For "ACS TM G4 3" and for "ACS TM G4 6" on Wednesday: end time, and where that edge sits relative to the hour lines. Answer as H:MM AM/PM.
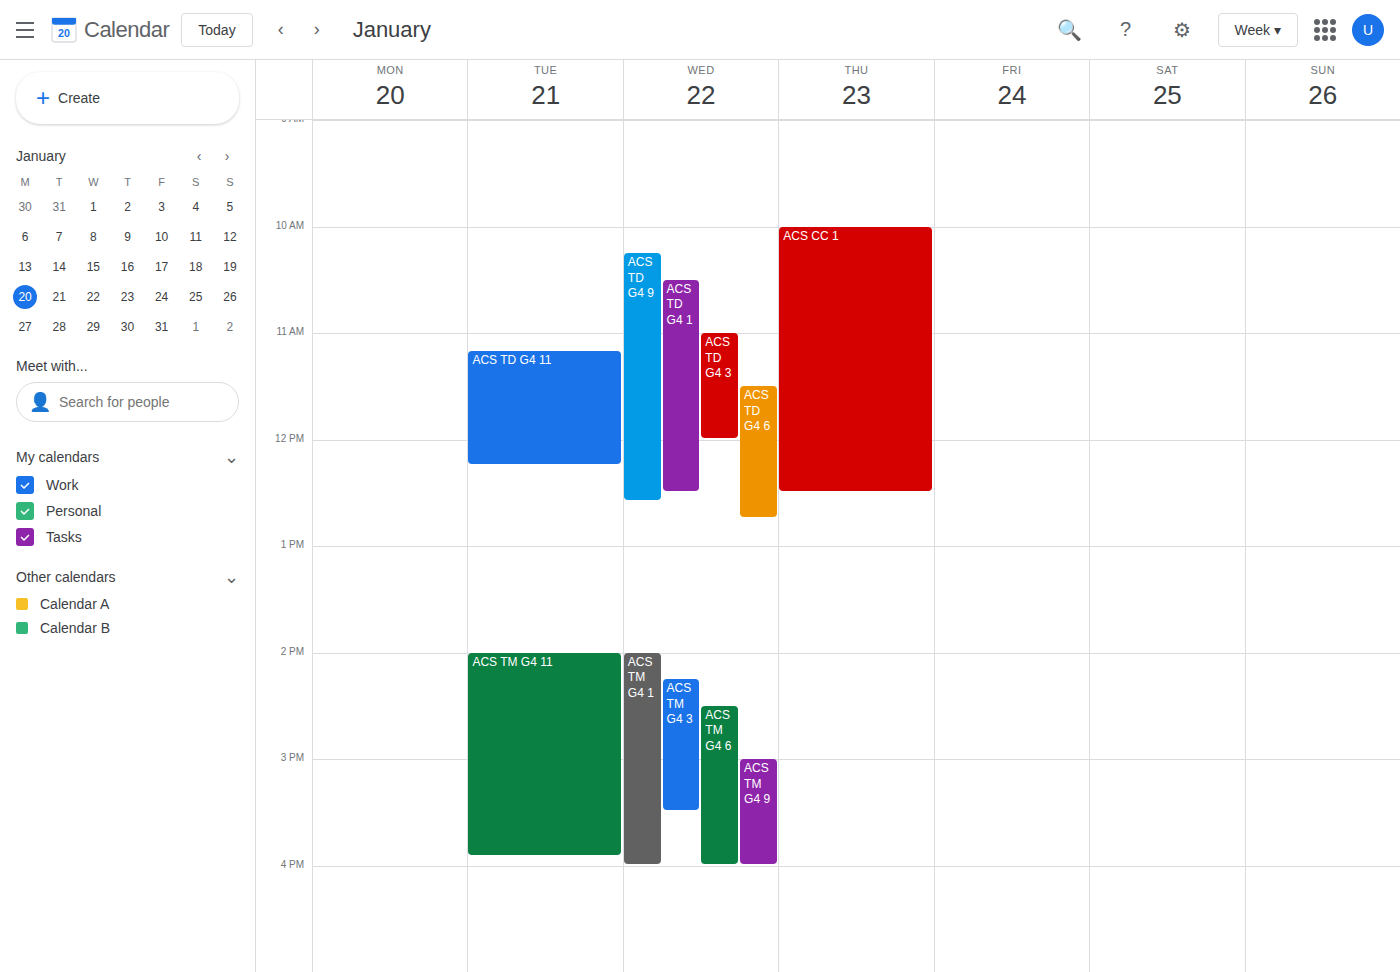
"ACS TM G4 3": 3:30 PM, halfway between the 3 PM and 4 PM lines. "ACS TM G4 6": 4:00 PM, exactly on the 4 PM line.